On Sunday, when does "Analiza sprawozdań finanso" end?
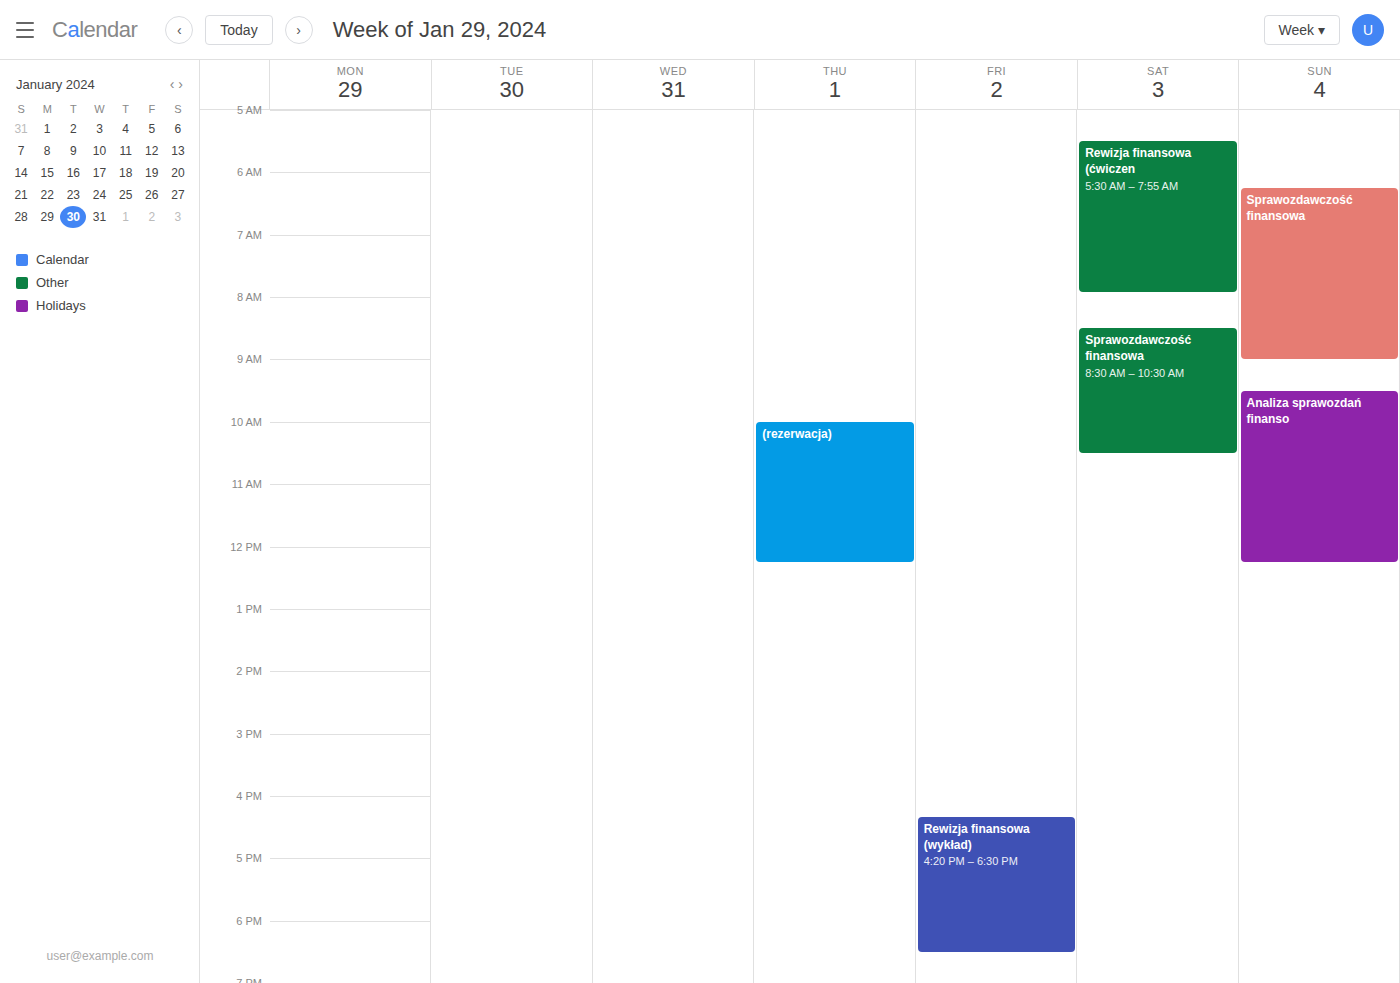
12:15 PM